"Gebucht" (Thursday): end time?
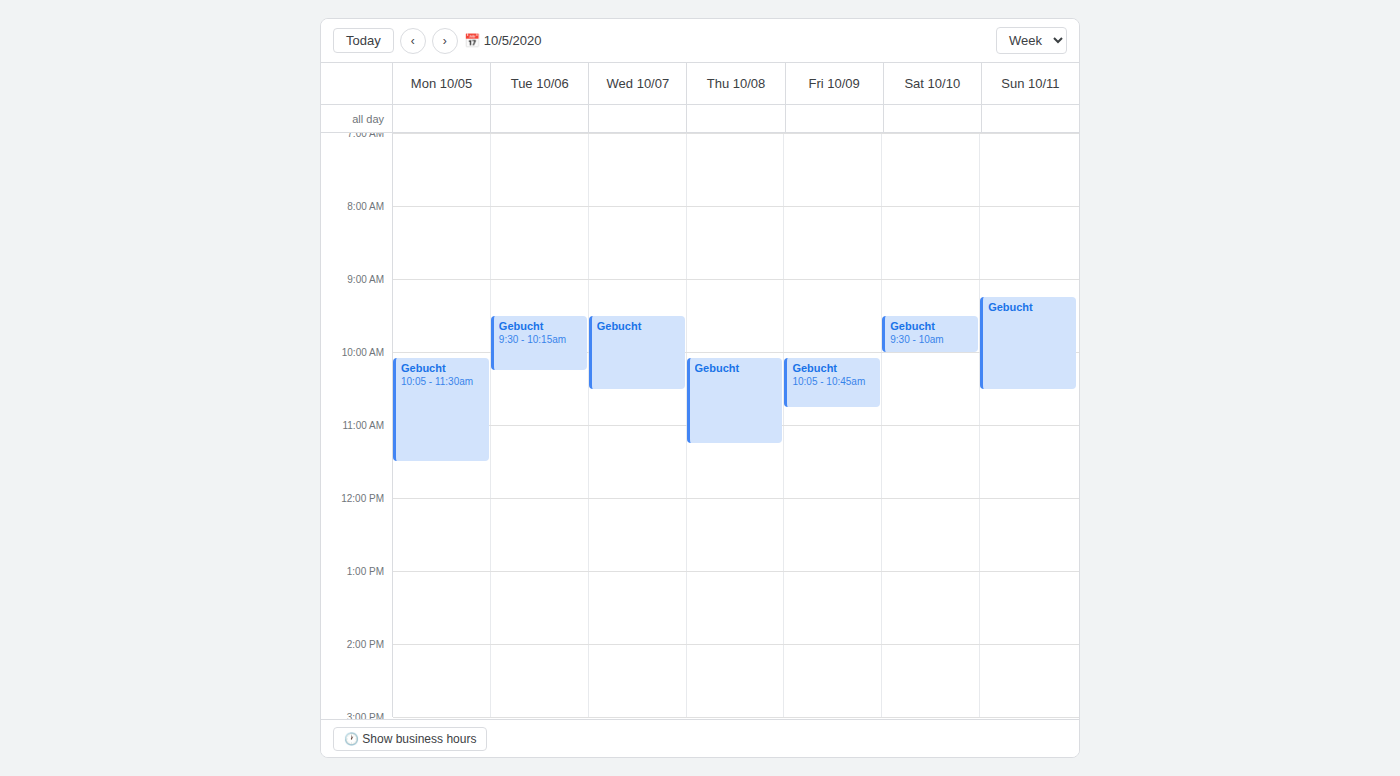
11:15 AM